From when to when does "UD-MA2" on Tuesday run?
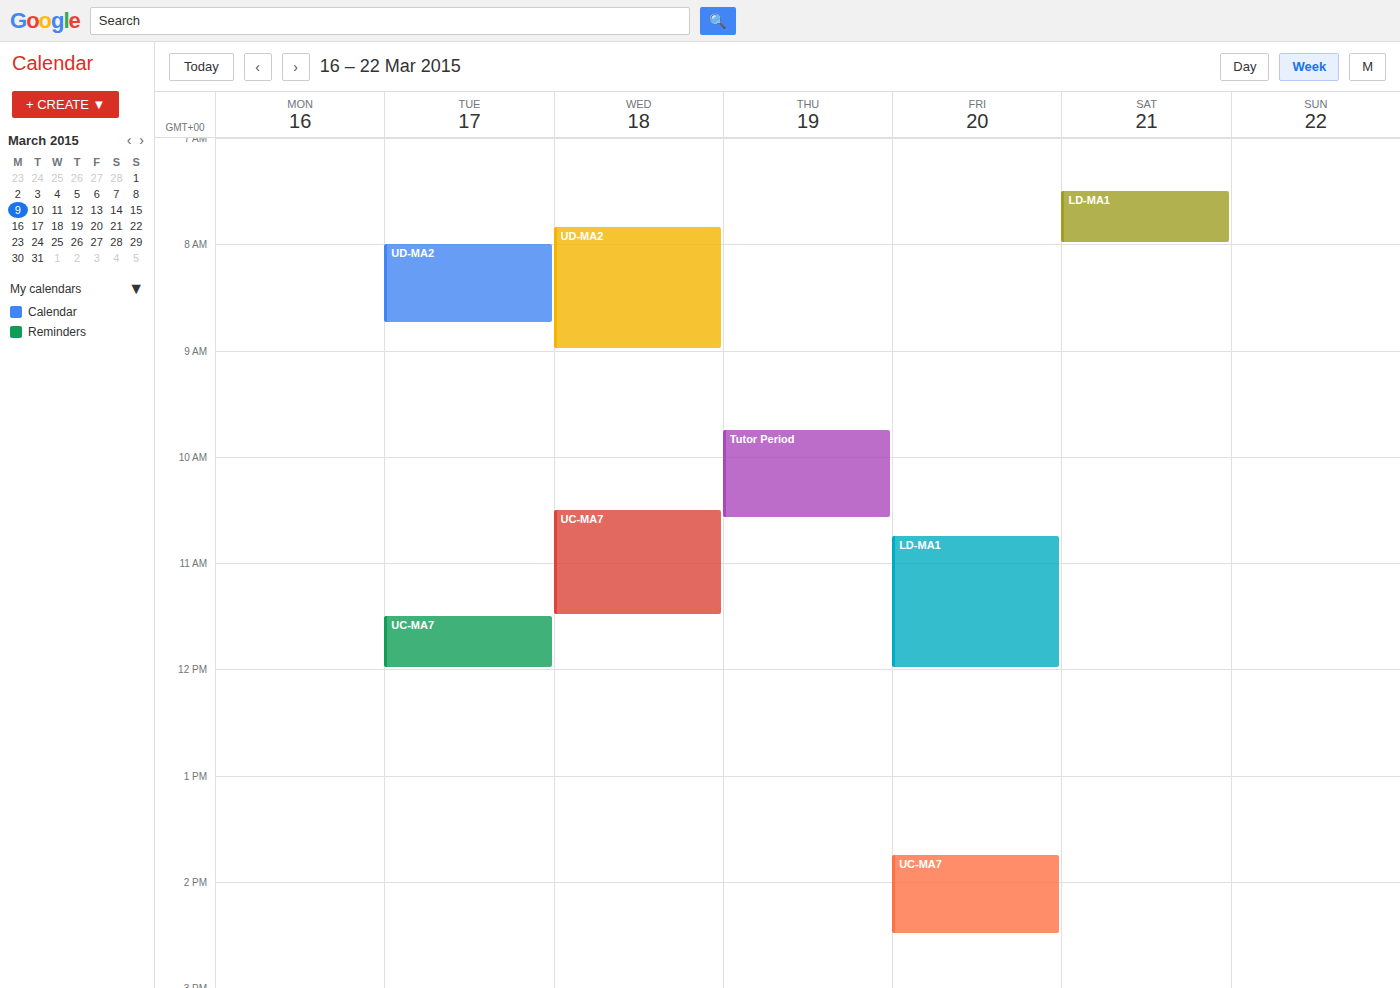
8:00 AM to 8:45 AM